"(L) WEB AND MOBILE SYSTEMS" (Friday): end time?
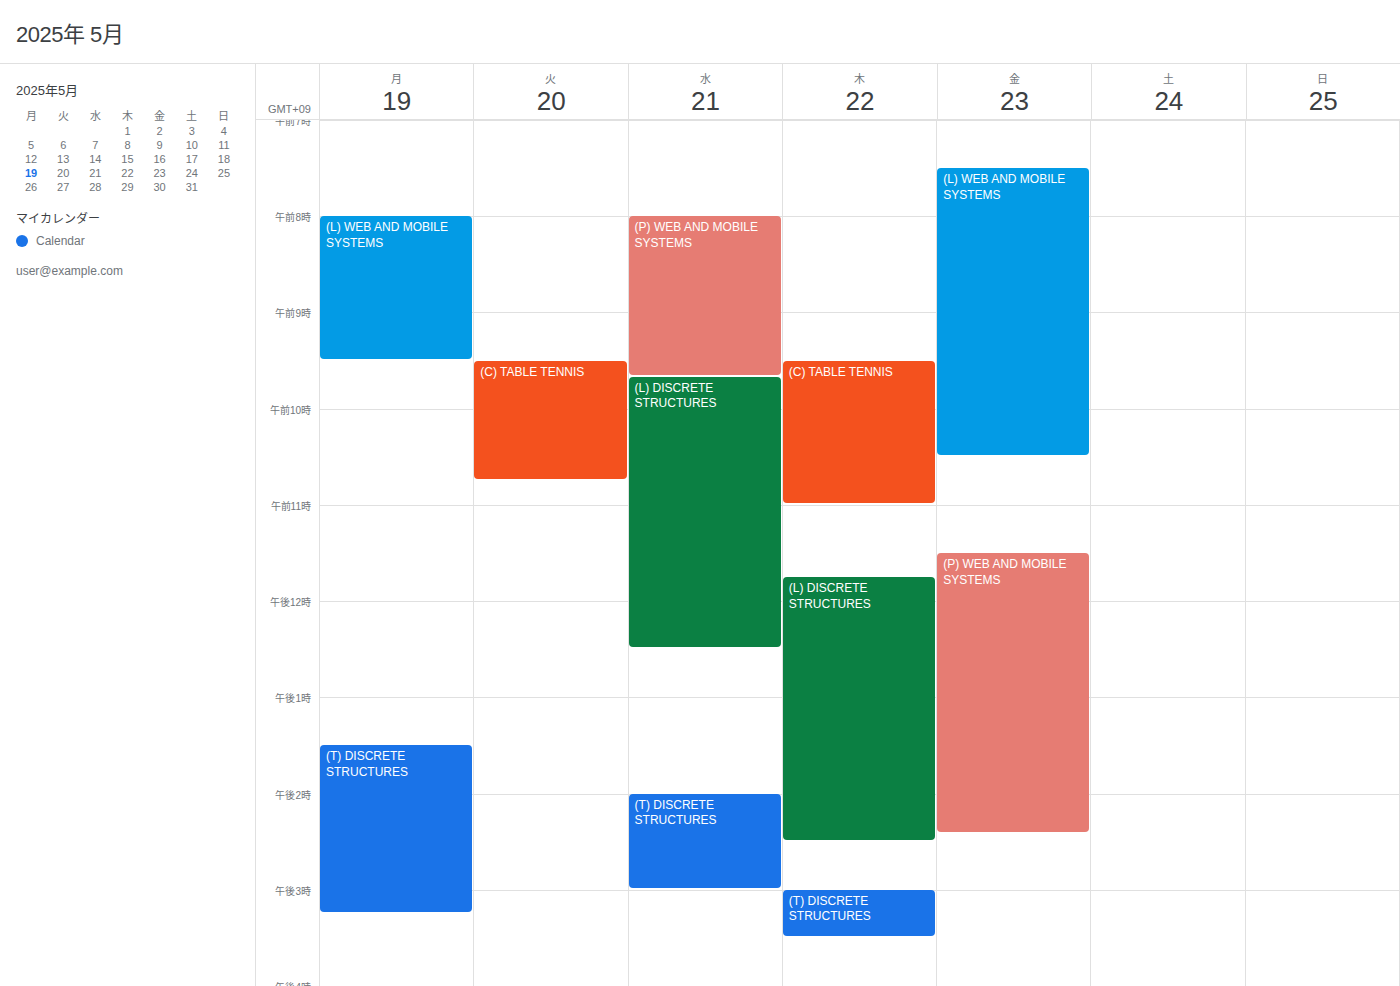
10:30 AM